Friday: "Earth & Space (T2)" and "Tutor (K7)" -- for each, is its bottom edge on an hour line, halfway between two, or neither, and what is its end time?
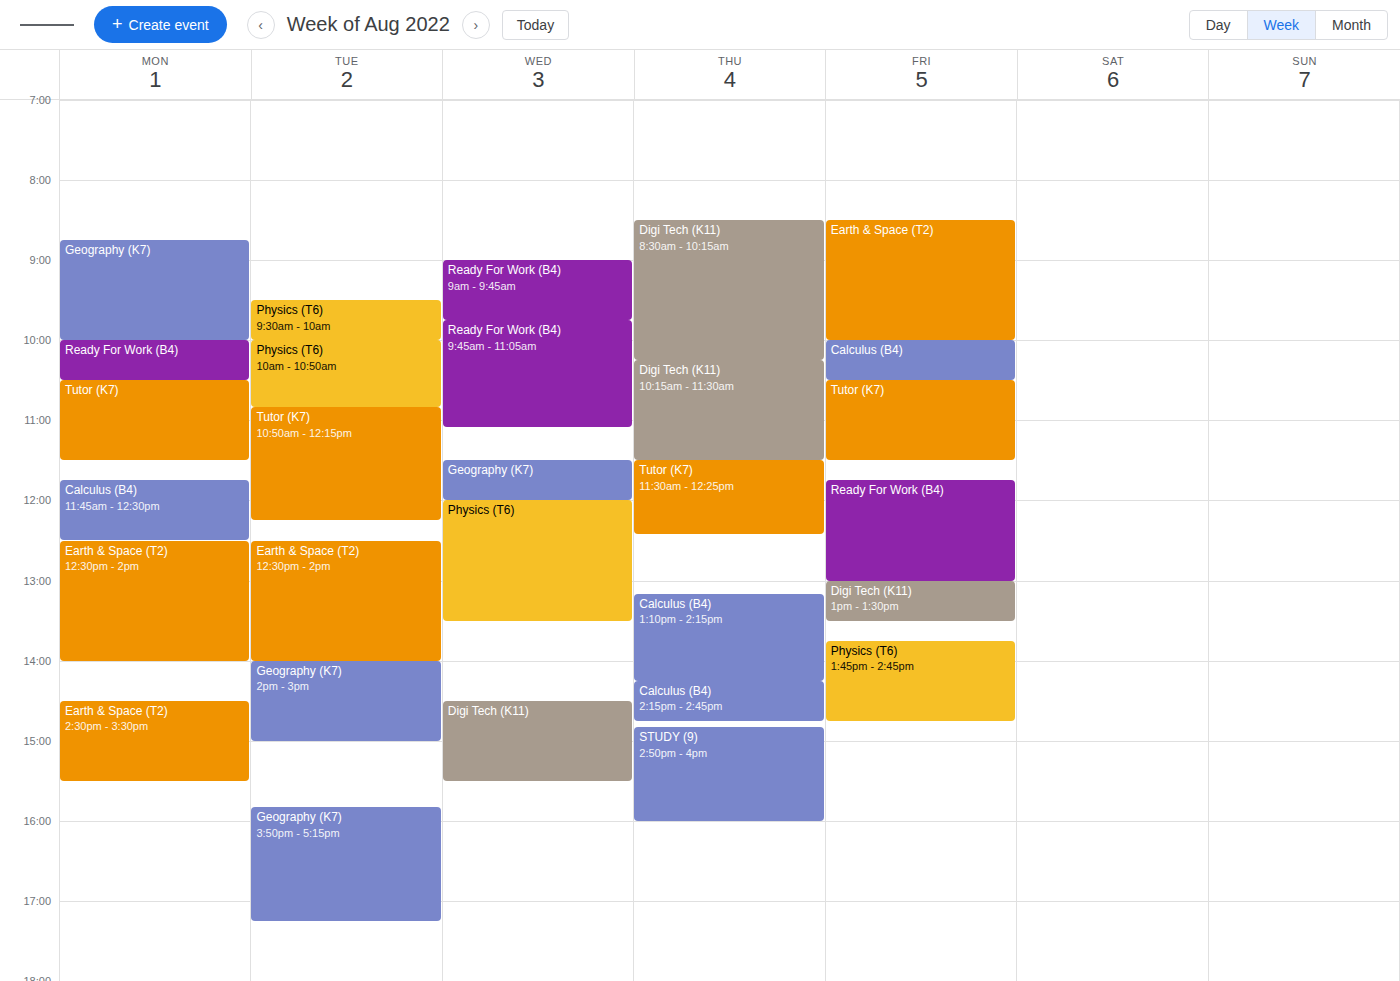
"Earth & Space (T2)": 10:00 AM, exactly on the 10 AM line. "Tutor (K7)": 11:30 AM, halfway between the 11 AM and 12 PM lines.